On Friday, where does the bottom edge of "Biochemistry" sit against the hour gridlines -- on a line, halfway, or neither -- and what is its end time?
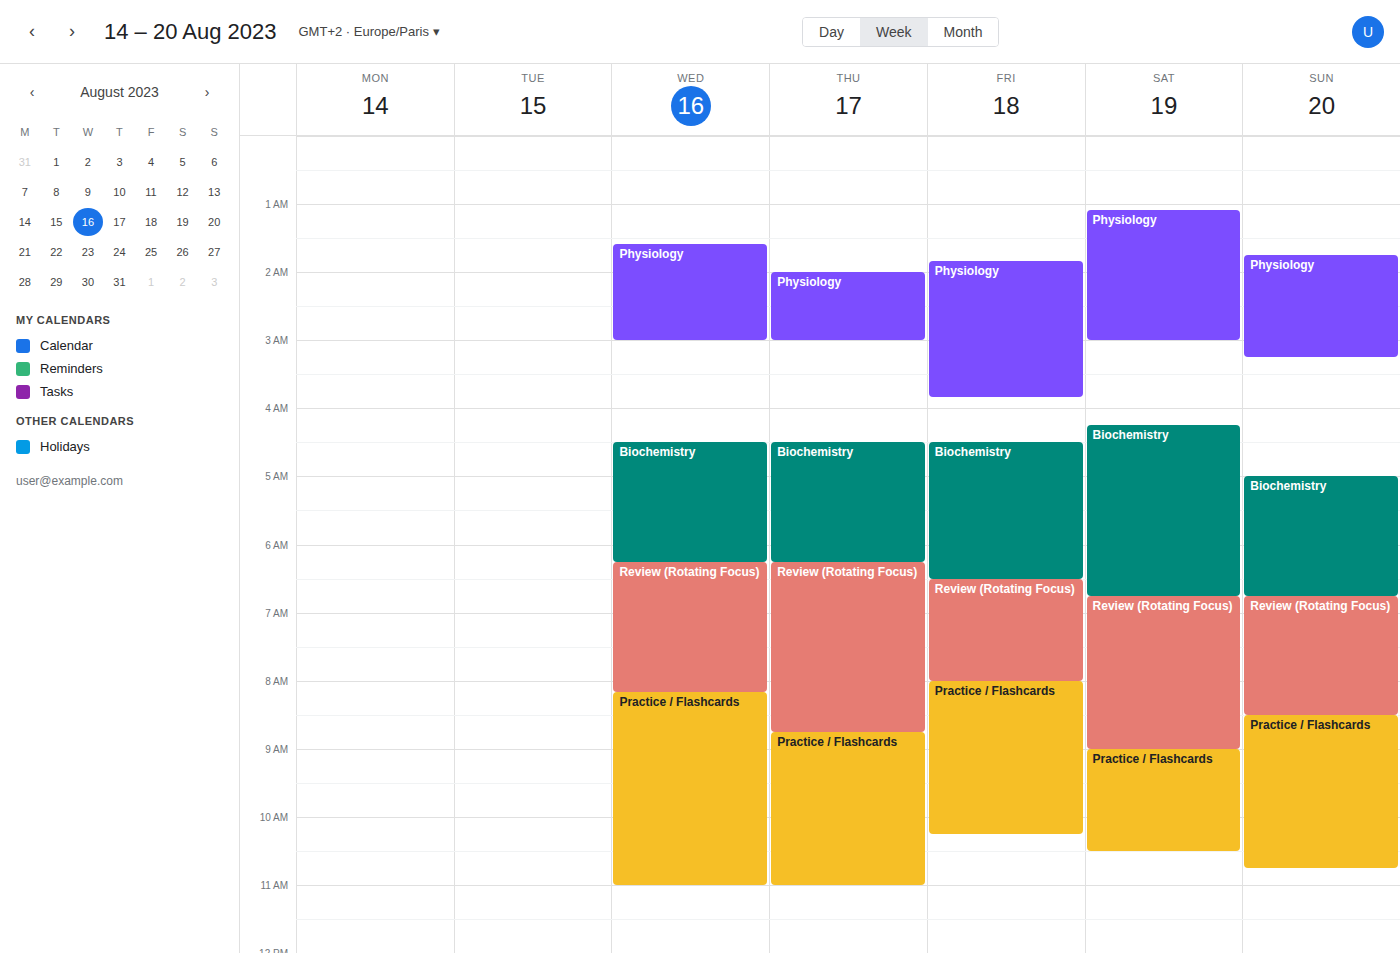
6:30 AM -- halfway between the 6 AM and 7 AM lines.